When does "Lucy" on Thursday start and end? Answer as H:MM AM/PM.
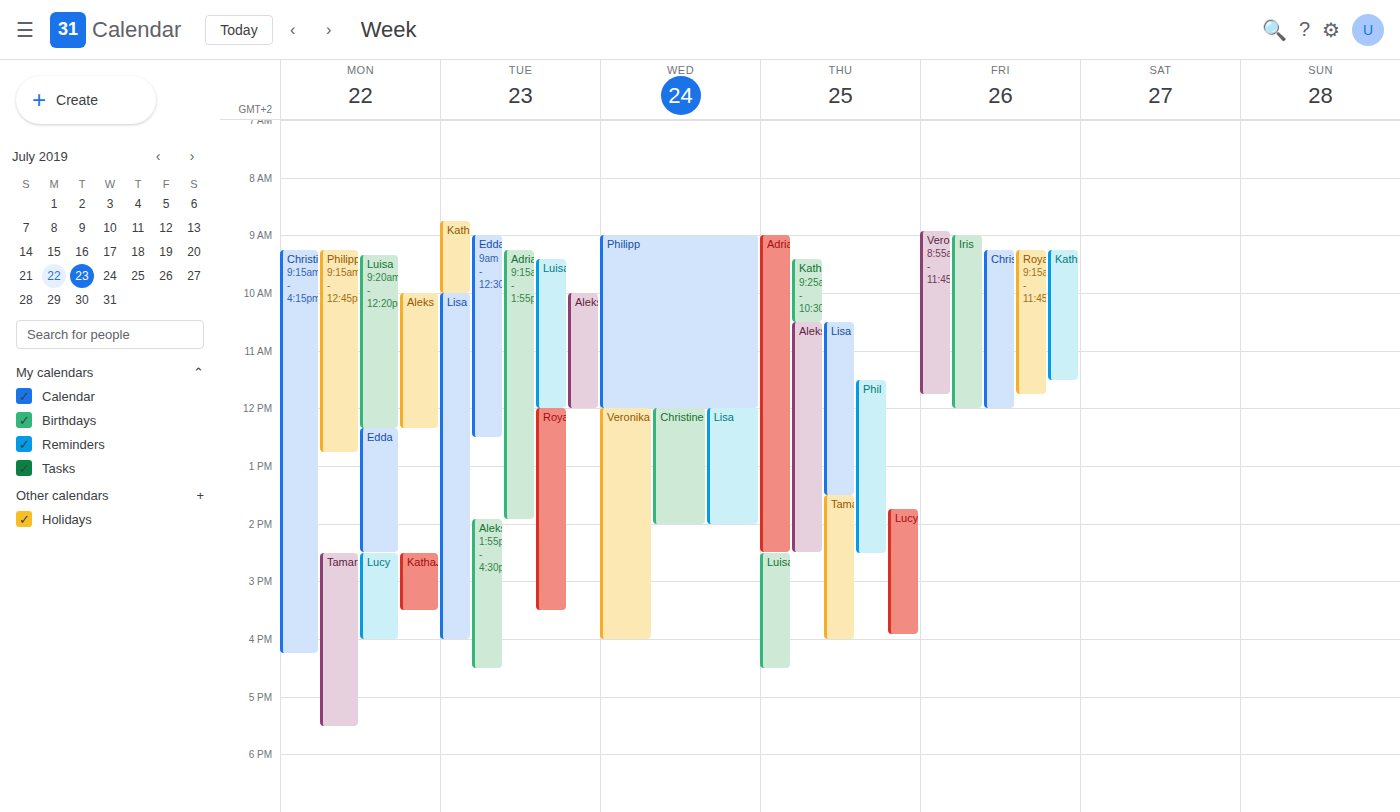
1:45 PM to 3:55 PM